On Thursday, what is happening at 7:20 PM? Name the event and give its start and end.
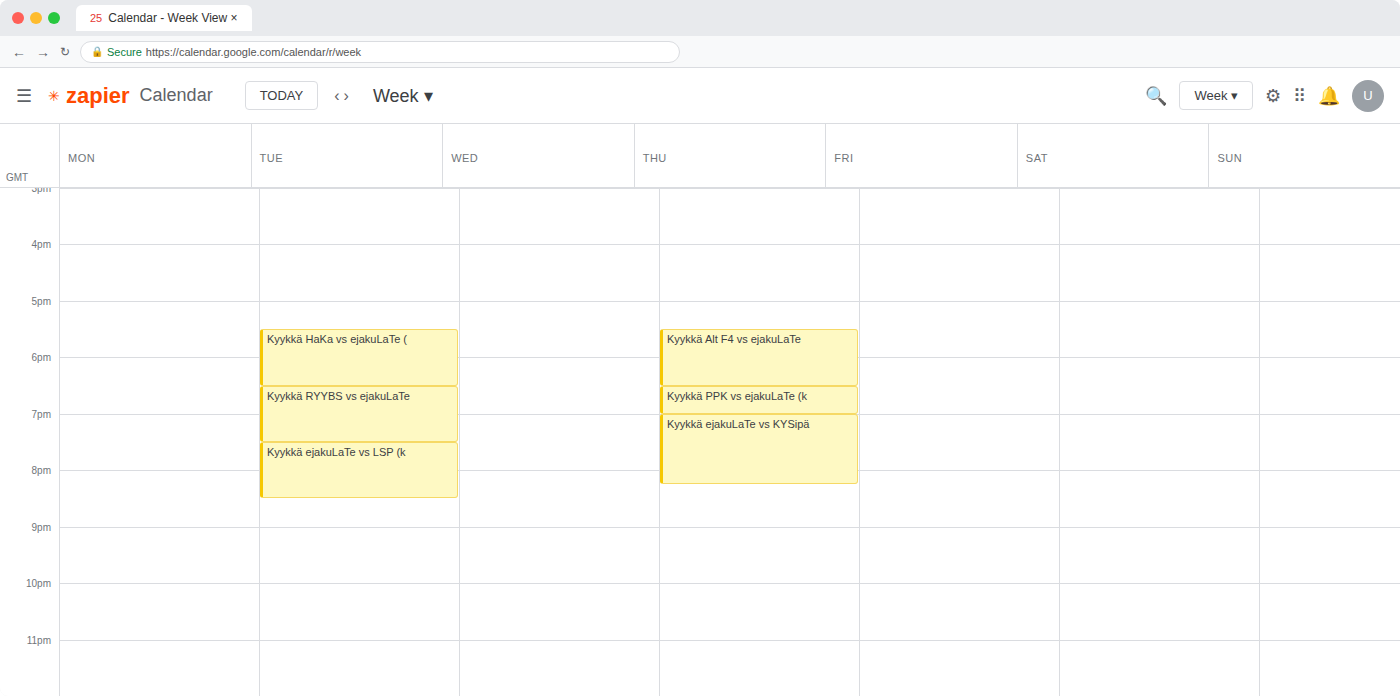
"Kyykkä ejakuLaTe vs KYSipä", 7:00 PM to 8:15 PM